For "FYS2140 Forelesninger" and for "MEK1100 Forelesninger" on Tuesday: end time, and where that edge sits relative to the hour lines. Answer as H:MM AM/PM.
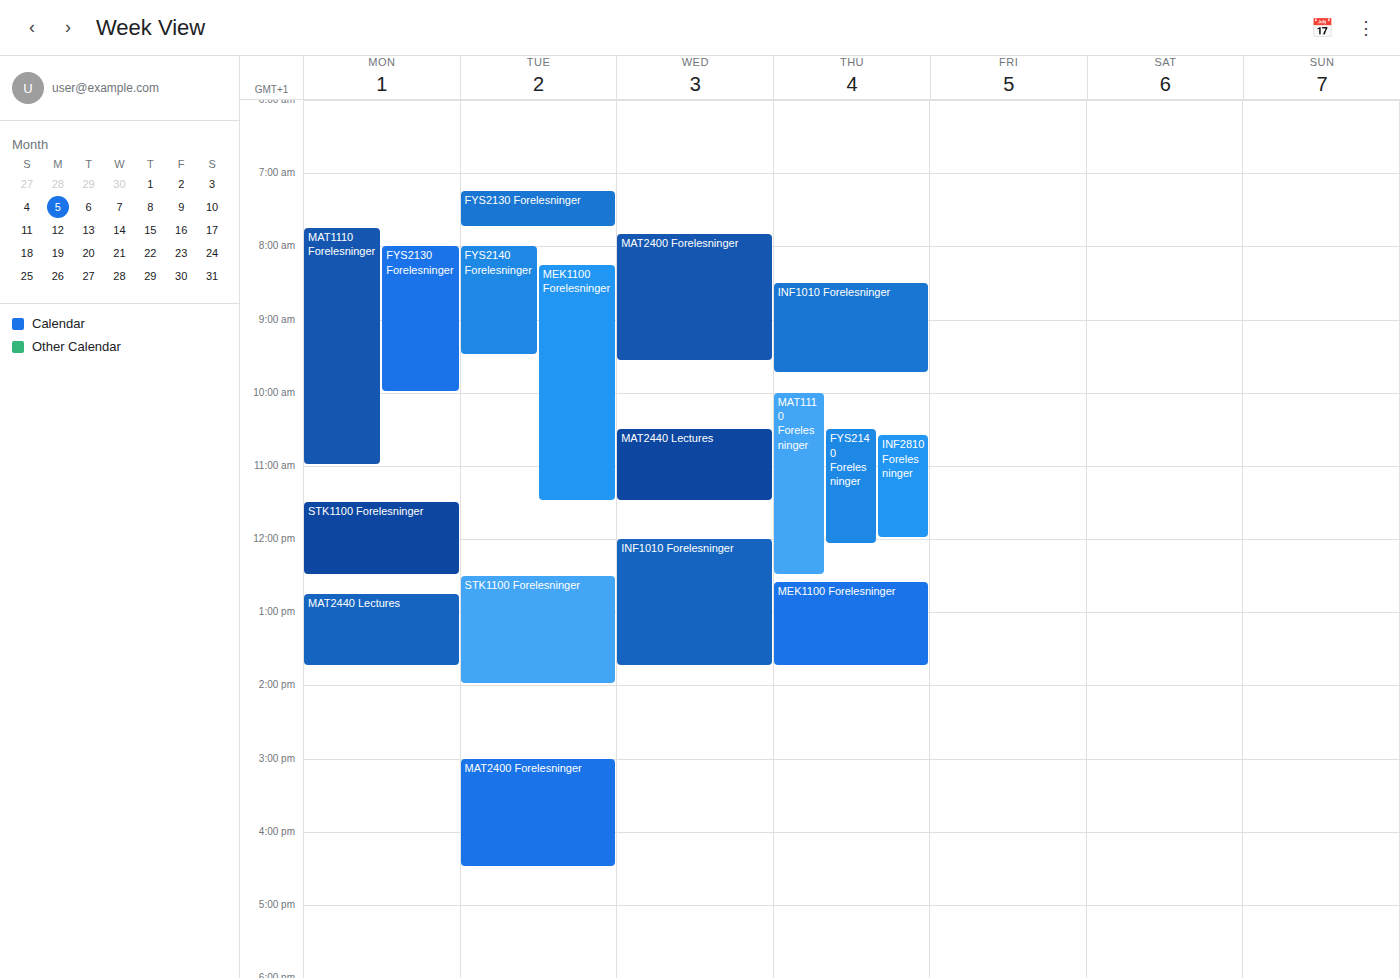
"FYS2140 Forelesninger": 9:30 AM, halfway between the 9 AM and 10 AM lines. "MEK1100 Forelesninger": 11:30 AM, halfway between the 11 AM and 12 PM lines.